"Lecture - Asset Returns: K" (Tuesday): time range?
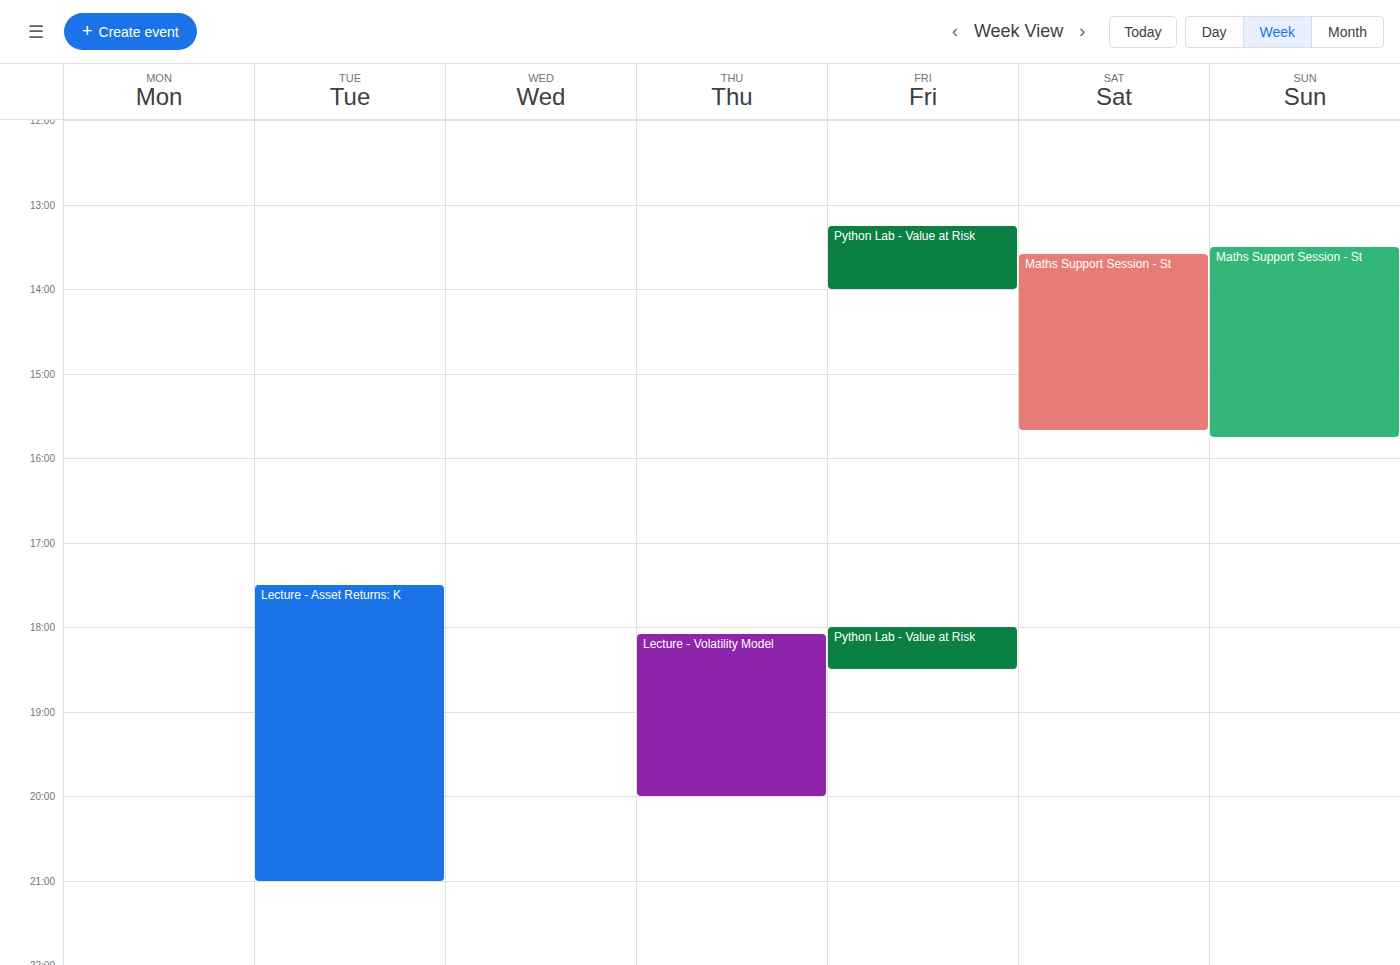
5:30 PM to 9:00 PM